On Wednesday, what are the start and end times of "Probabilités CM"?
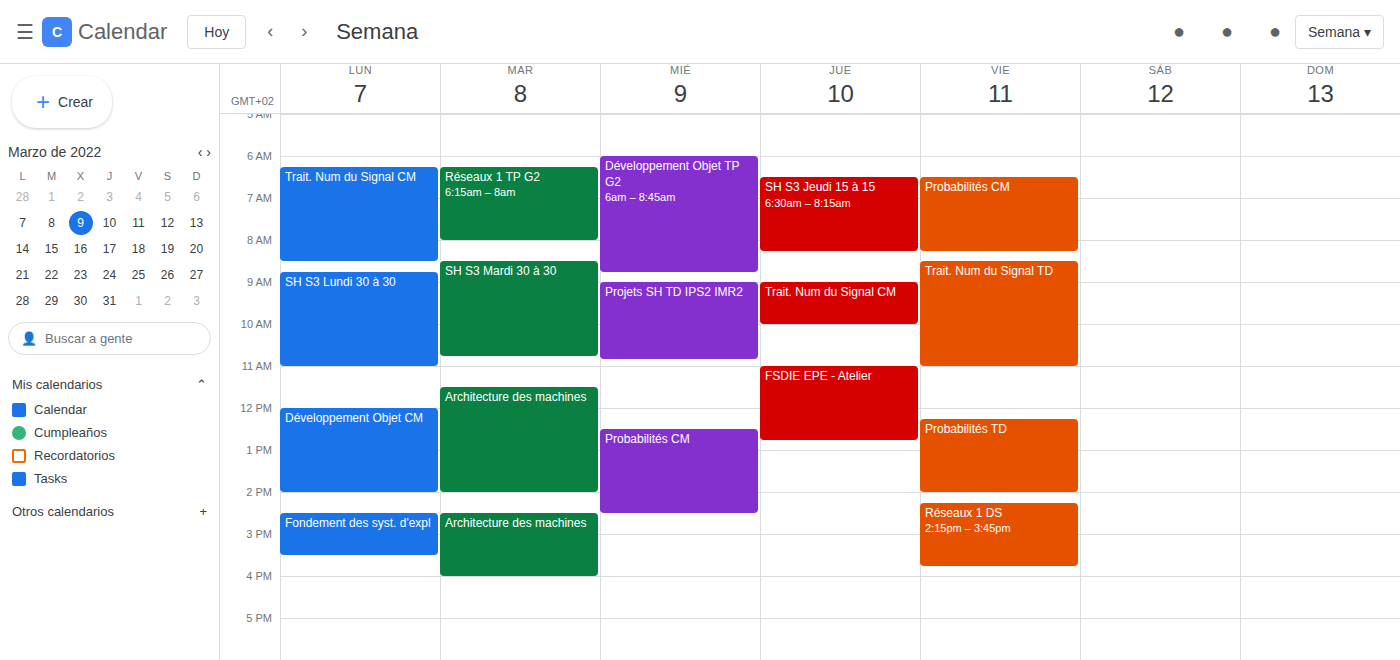
12:30 to 14:30